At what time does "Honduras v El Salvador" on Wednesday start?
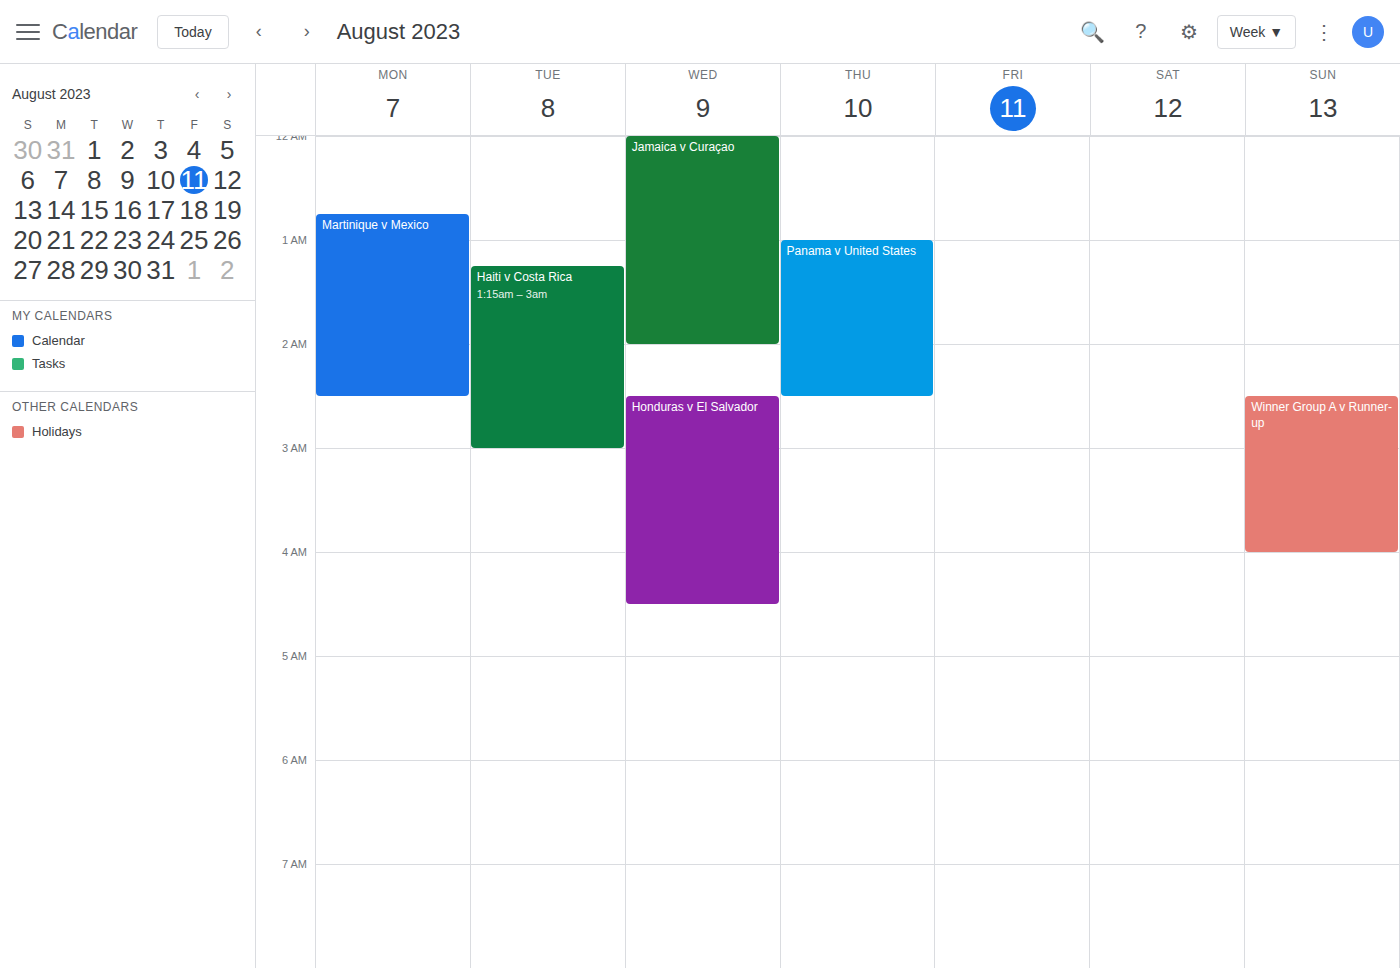
2:30 AM